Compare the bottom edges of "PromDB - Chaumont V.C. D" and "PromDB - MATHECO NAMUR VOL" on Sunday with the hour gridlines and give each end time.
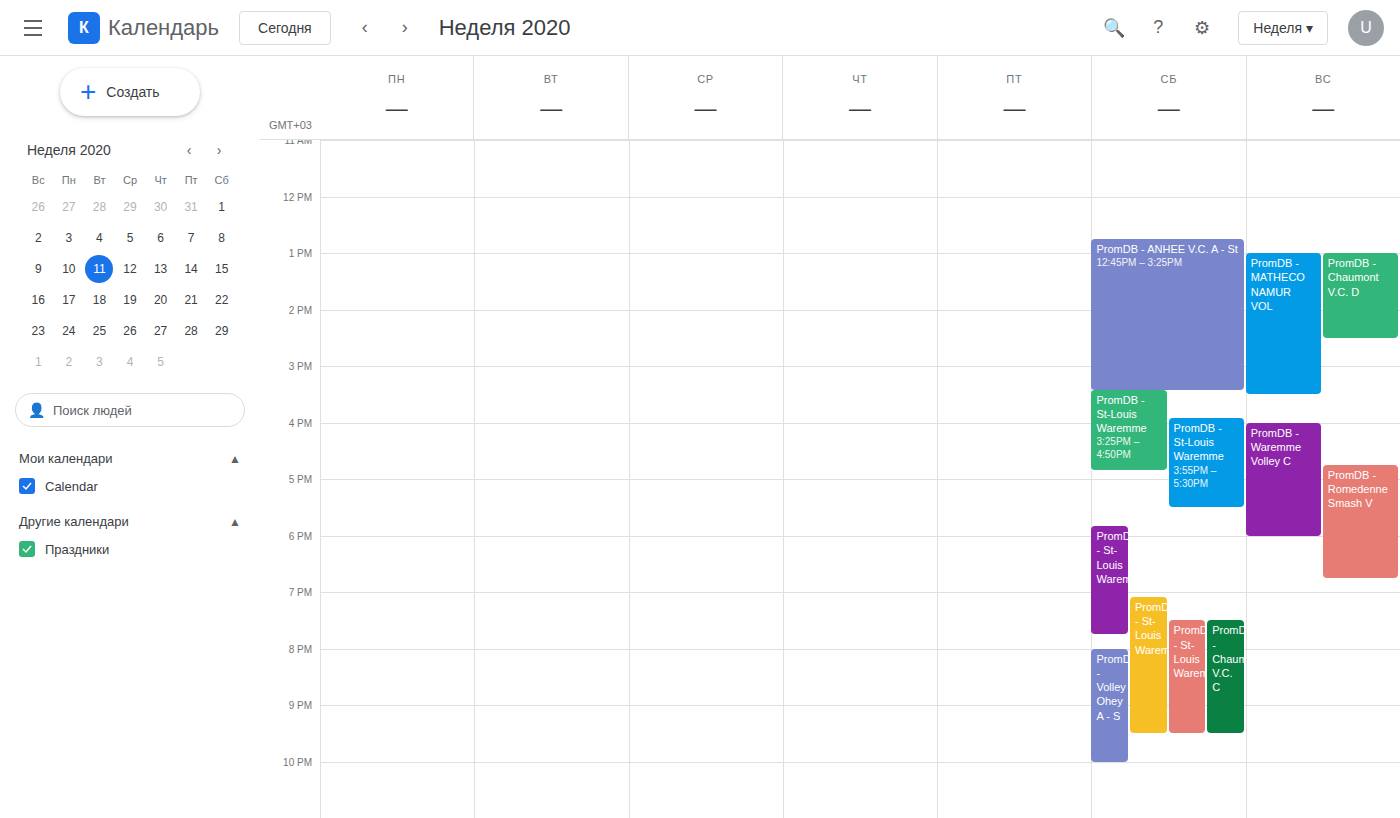
"PromDB - Chaumont V.C. D": 2:30 PM, halfway between the 2 PM and 3 PM lines. "PromDB - MATHECO NAMUR VOL": 3:30 PM, halfway between the 3 PM and 4 PM lines.